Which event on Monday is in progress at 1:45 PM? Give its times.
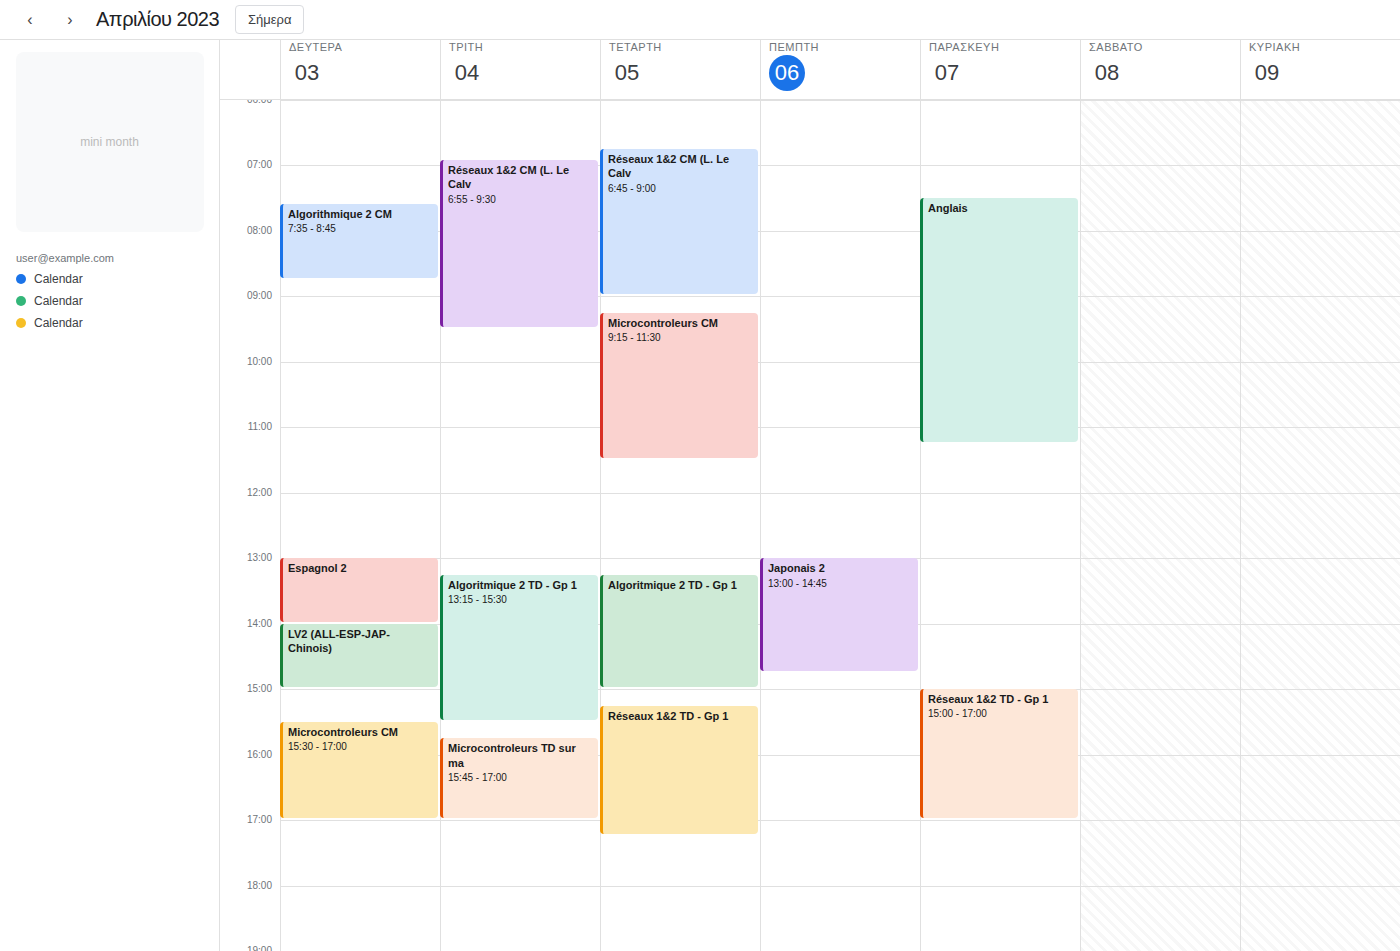
"Espagnol 2", 1:00 PM to 2:00 PM